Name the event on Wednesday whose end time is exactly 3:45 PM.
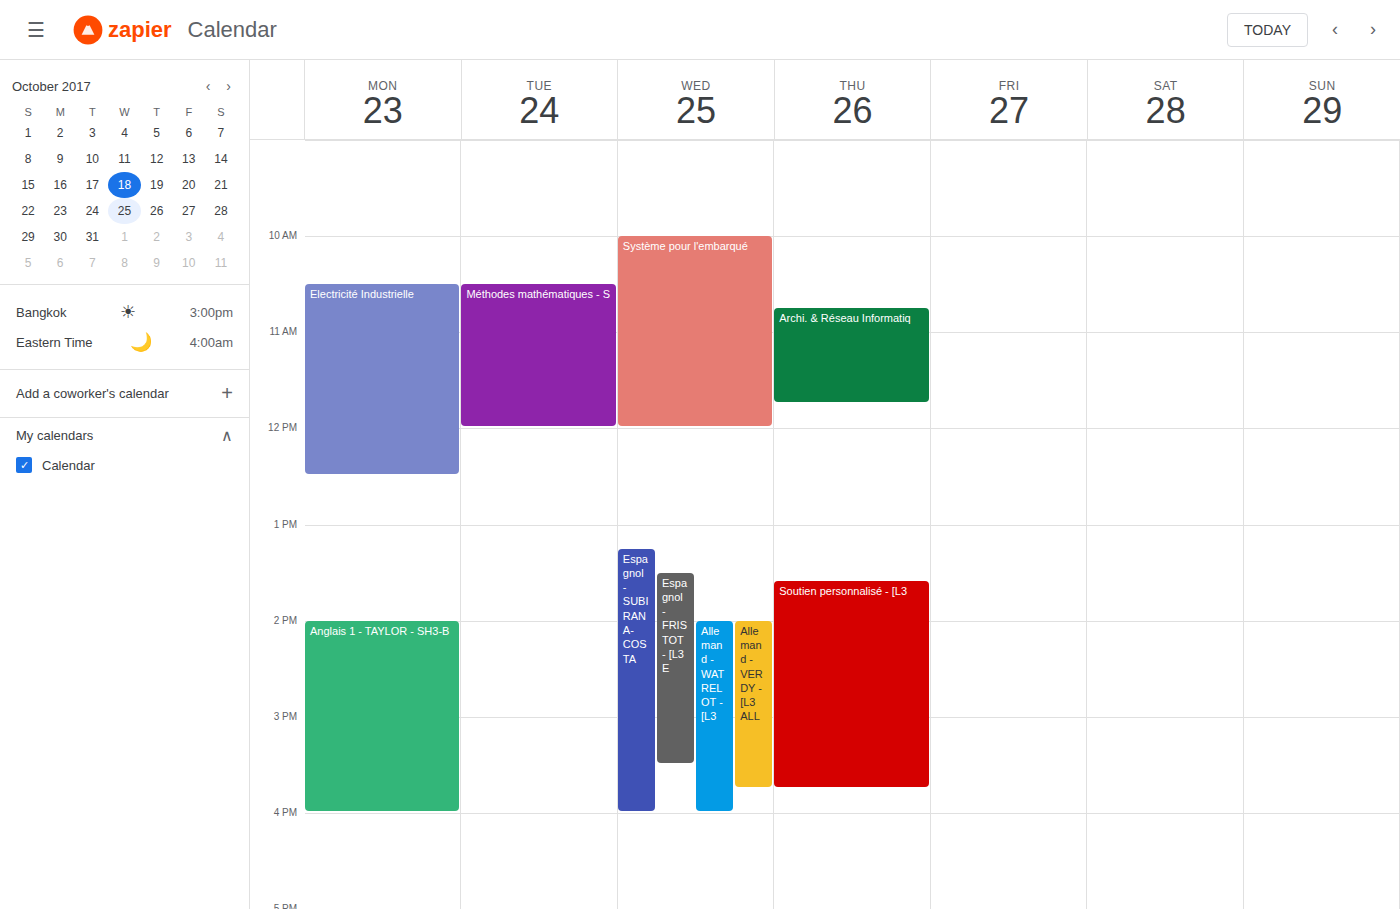
"Allemand - VERDY - [L3 ALL"